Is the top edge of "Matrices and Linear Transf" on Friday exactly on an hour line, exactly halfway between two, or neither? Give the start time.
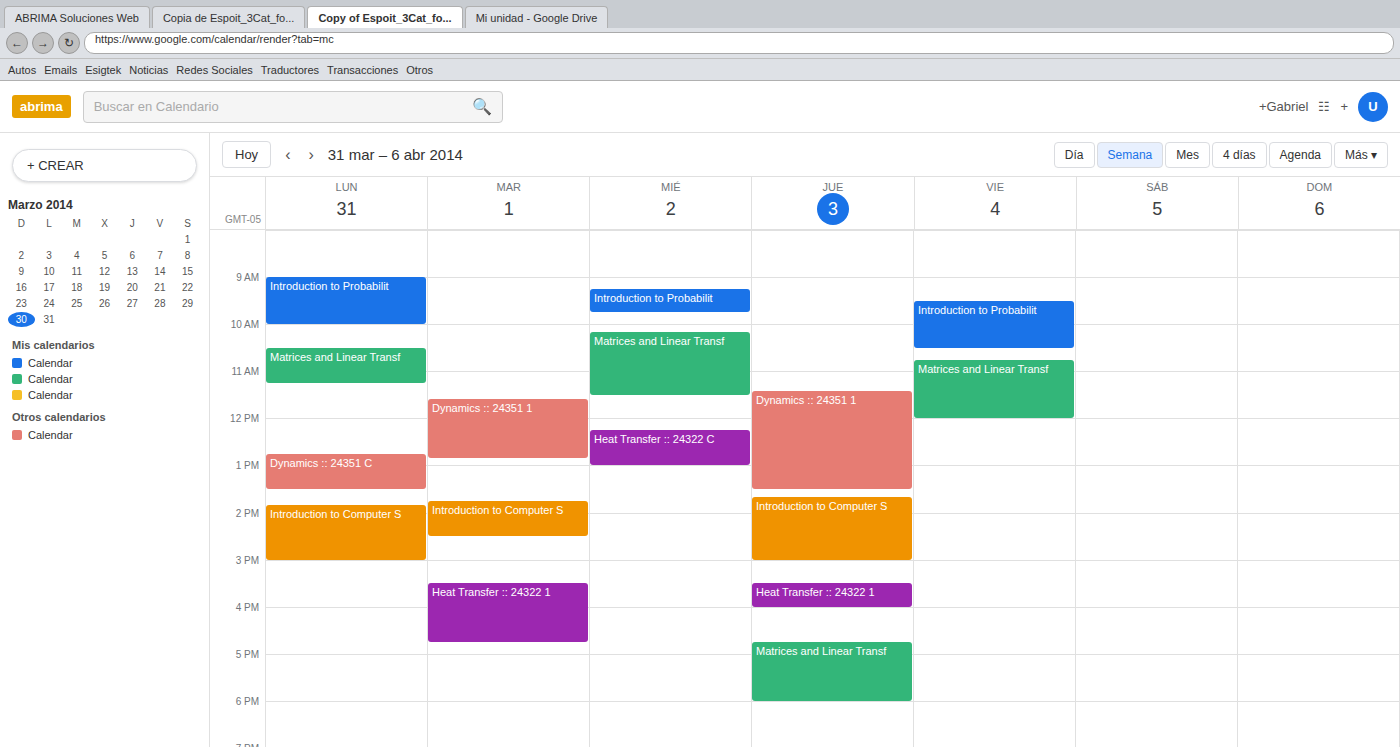
10:45 -- neither: three quarters of the way from the 10:00 line to the 11:00 line.